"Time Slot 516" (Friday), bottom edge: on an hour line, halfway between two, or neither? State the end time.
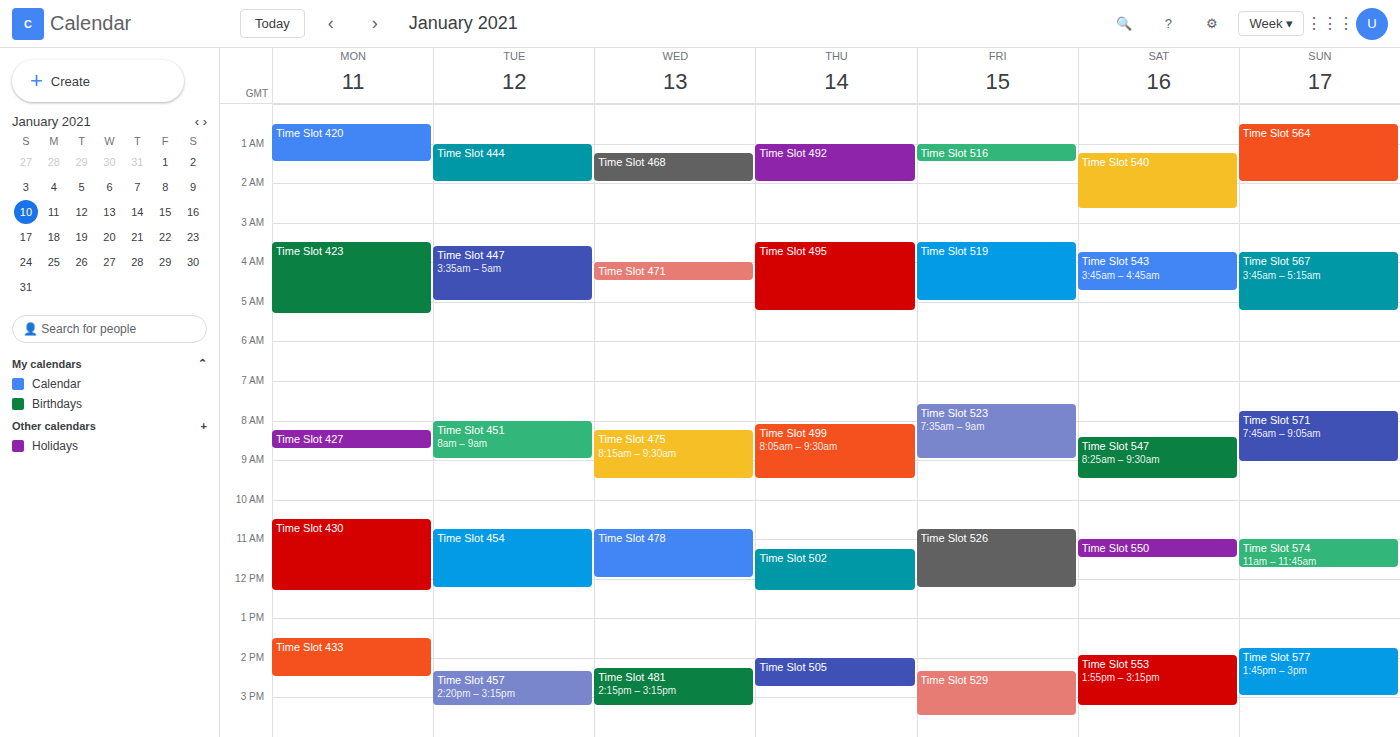
1:30 AM -- halfway between the 1 AM and 2 AM lines.